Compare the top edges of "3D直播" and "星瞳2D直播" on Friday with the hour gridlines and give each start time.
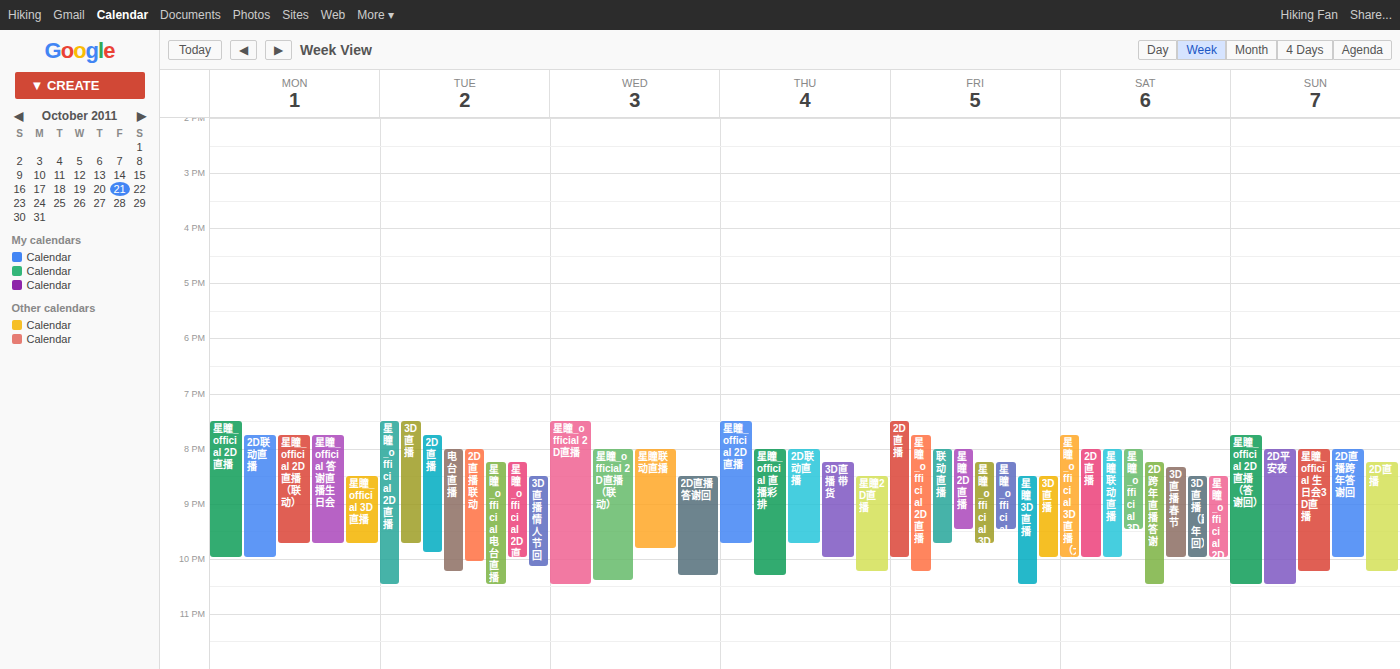
"3D直播": 8:30 PM, halfway between the 8 PM and 9 PM lines. "星瞳2D直播": 8:00 PM, exactly on the 8 PM line.